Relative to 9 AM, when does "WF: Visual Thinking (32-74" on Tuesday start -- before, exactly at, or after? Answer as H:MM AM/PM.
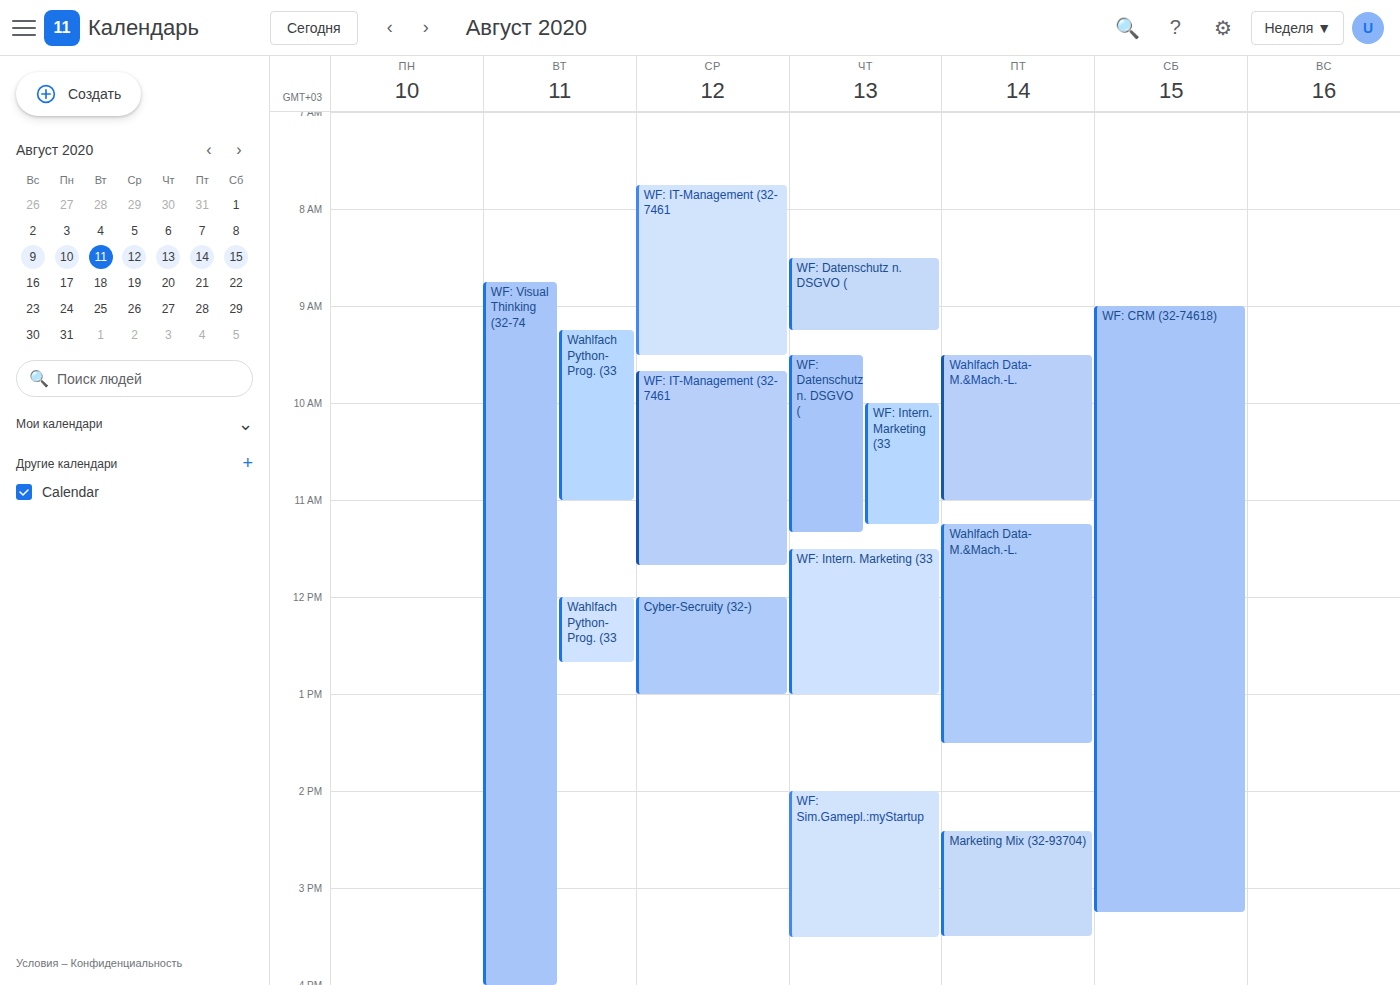
8:45 AM -- before 9 AM, 15 minutes above the 9 AM line.